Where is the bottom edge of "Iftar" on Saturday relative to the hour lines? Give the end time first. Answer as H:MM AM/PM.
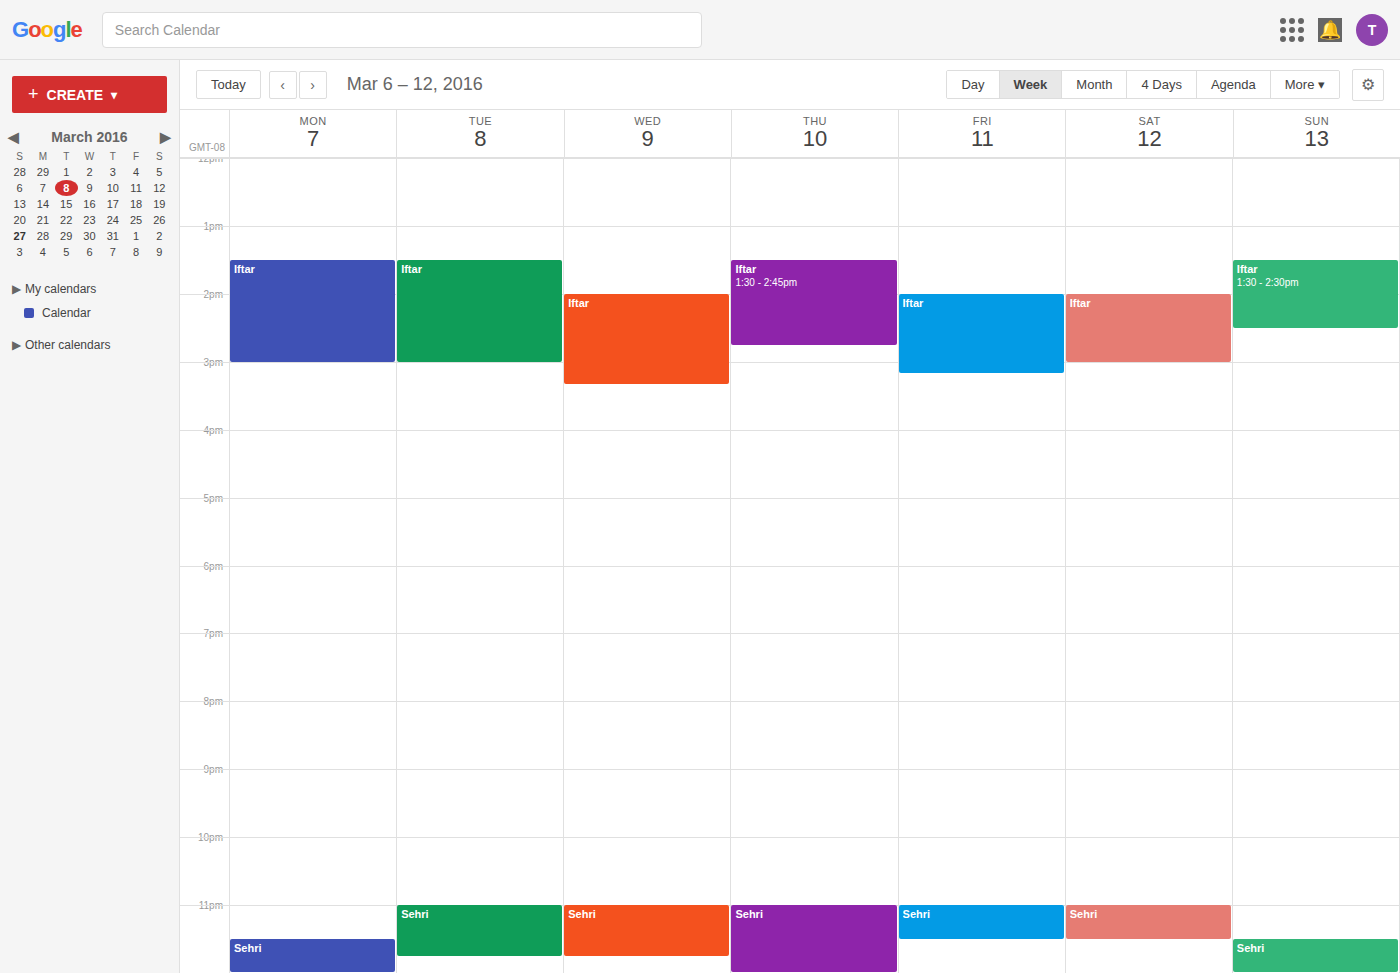
3:00 PM -- exactly on the 3 PM line.